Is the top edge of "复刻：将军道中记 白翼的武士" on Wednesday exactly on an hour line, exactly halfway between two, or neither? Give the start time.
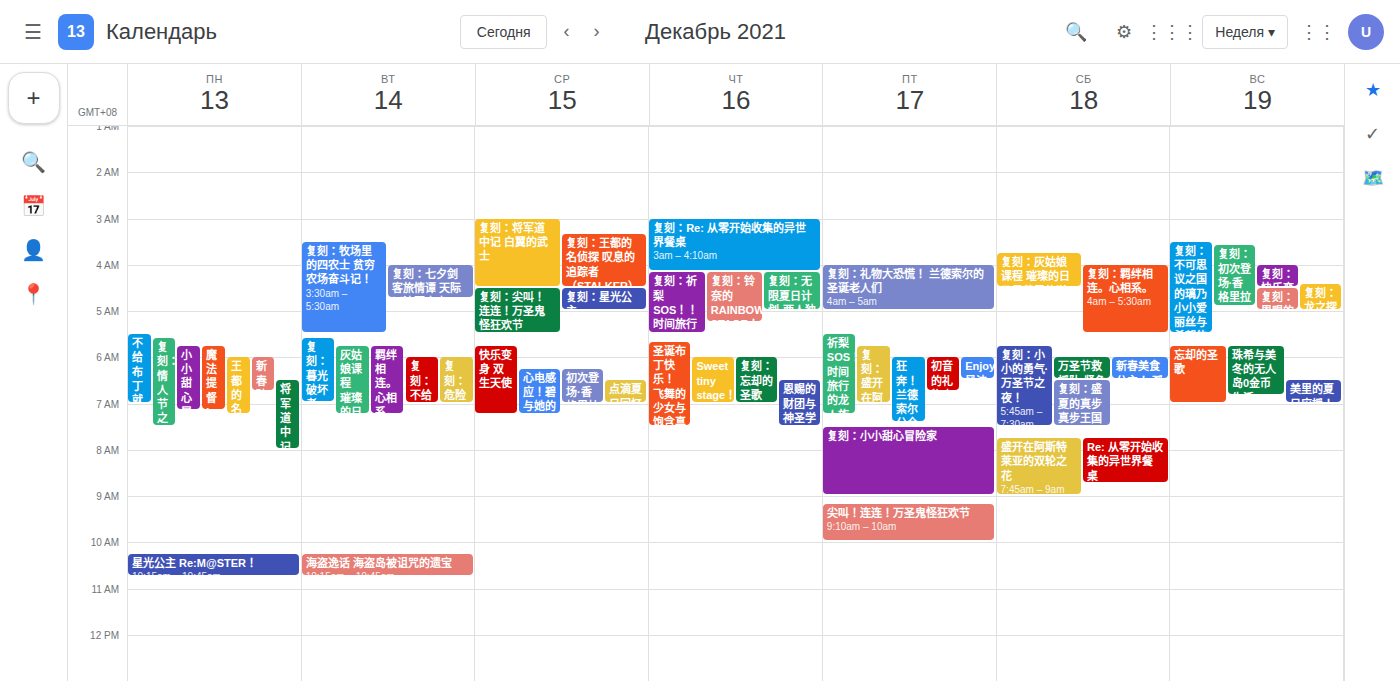
3:00 AM -- exactly on the 3 AM line.